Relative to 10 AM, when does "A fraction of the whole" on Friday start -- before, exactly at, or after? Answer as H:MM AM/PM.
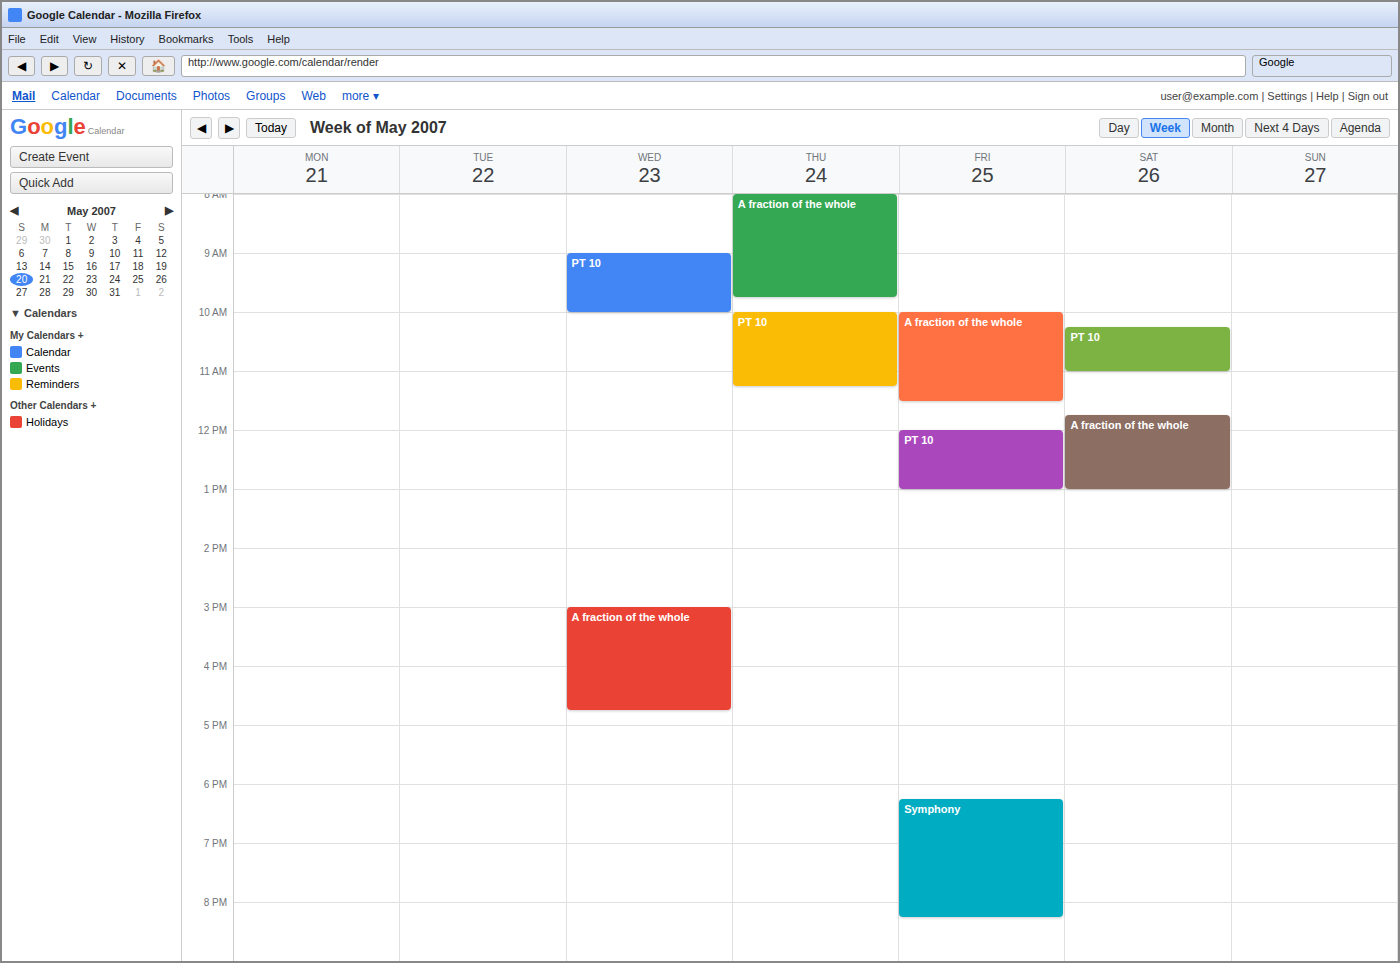
10:00 AM -- exactly at 10 AM, on the 10 AM line.